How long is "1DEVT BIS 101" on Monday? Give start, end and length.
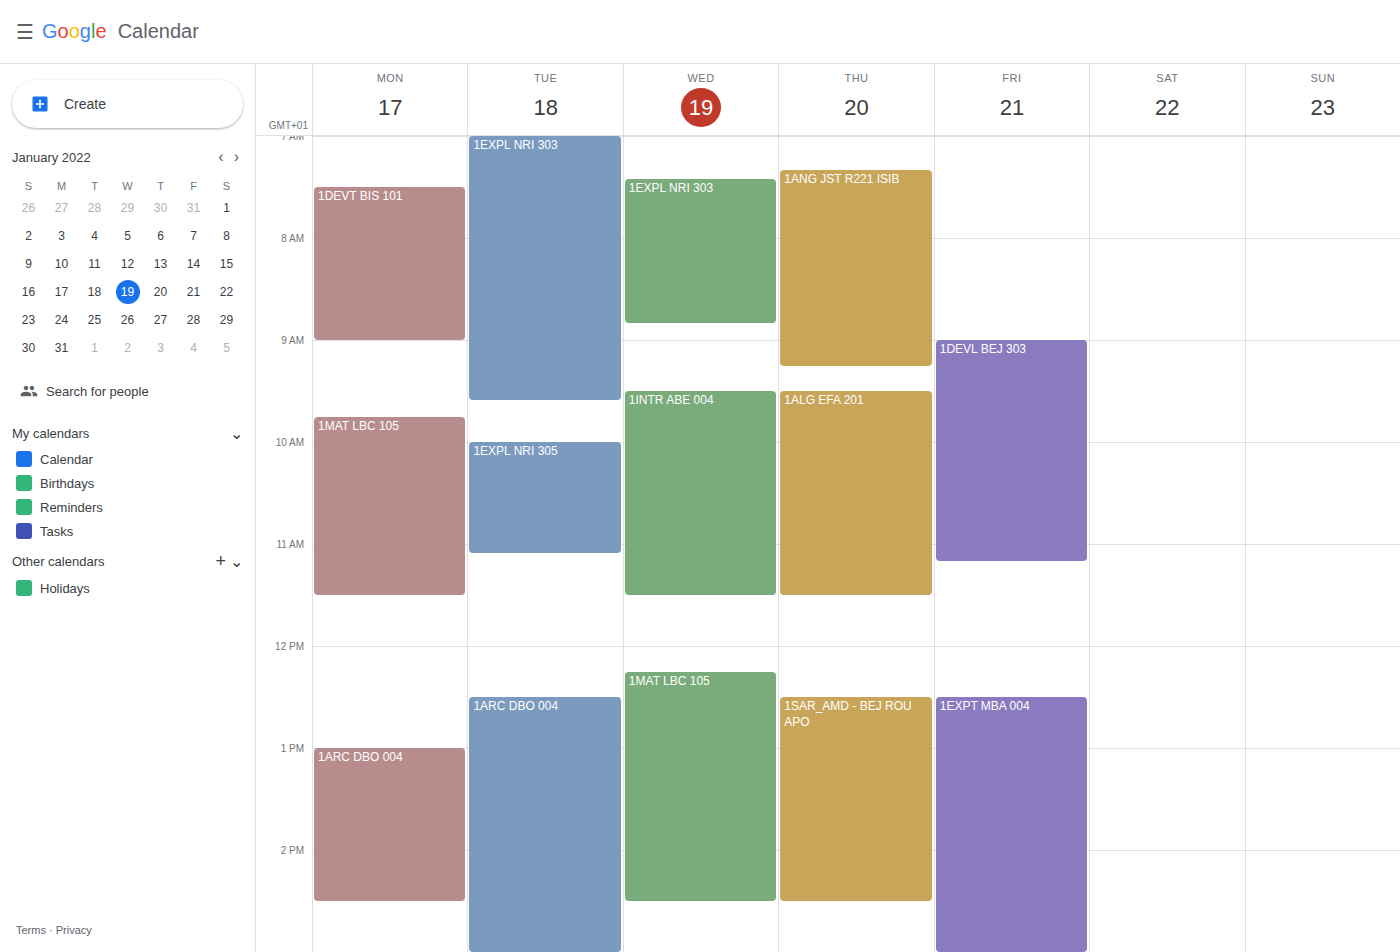
7:30 AM to 9:00 AM, 1 hour 30 minutes